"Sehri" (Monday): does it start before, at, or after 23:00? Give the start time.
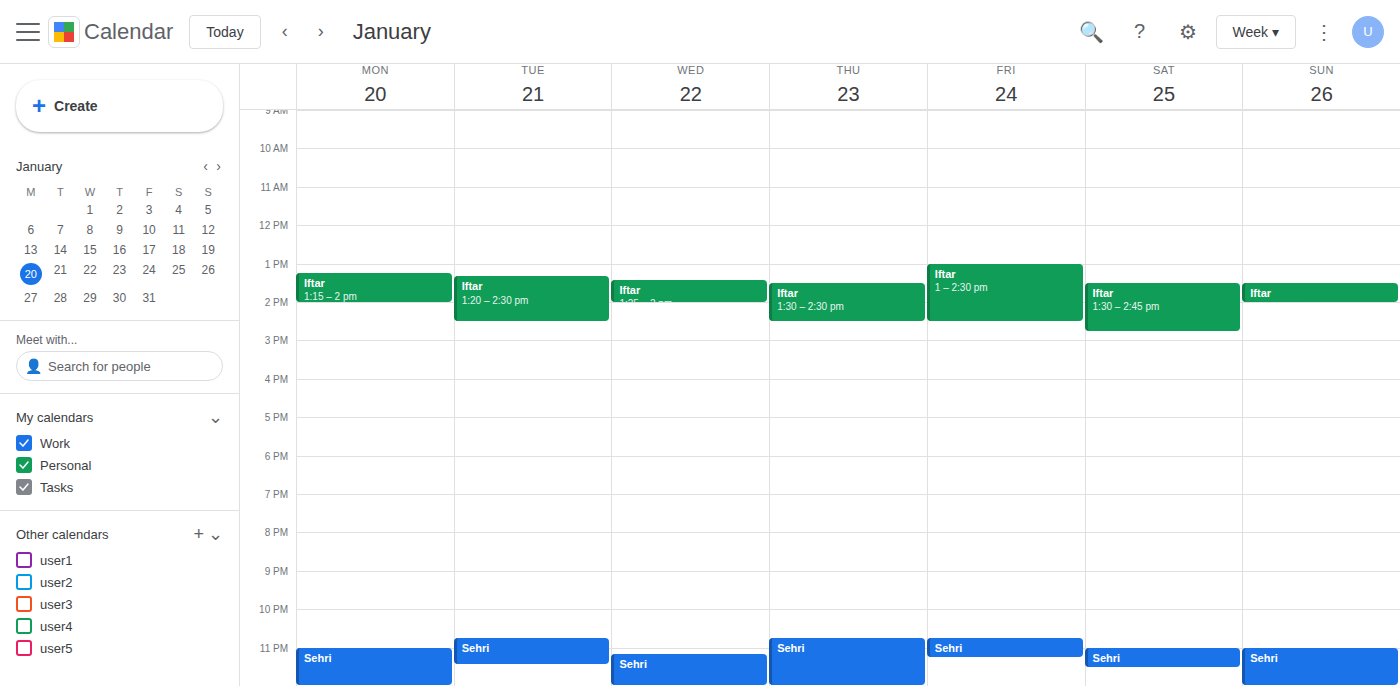
23:00 -- exactly at 23:00, on the 23:00 line.